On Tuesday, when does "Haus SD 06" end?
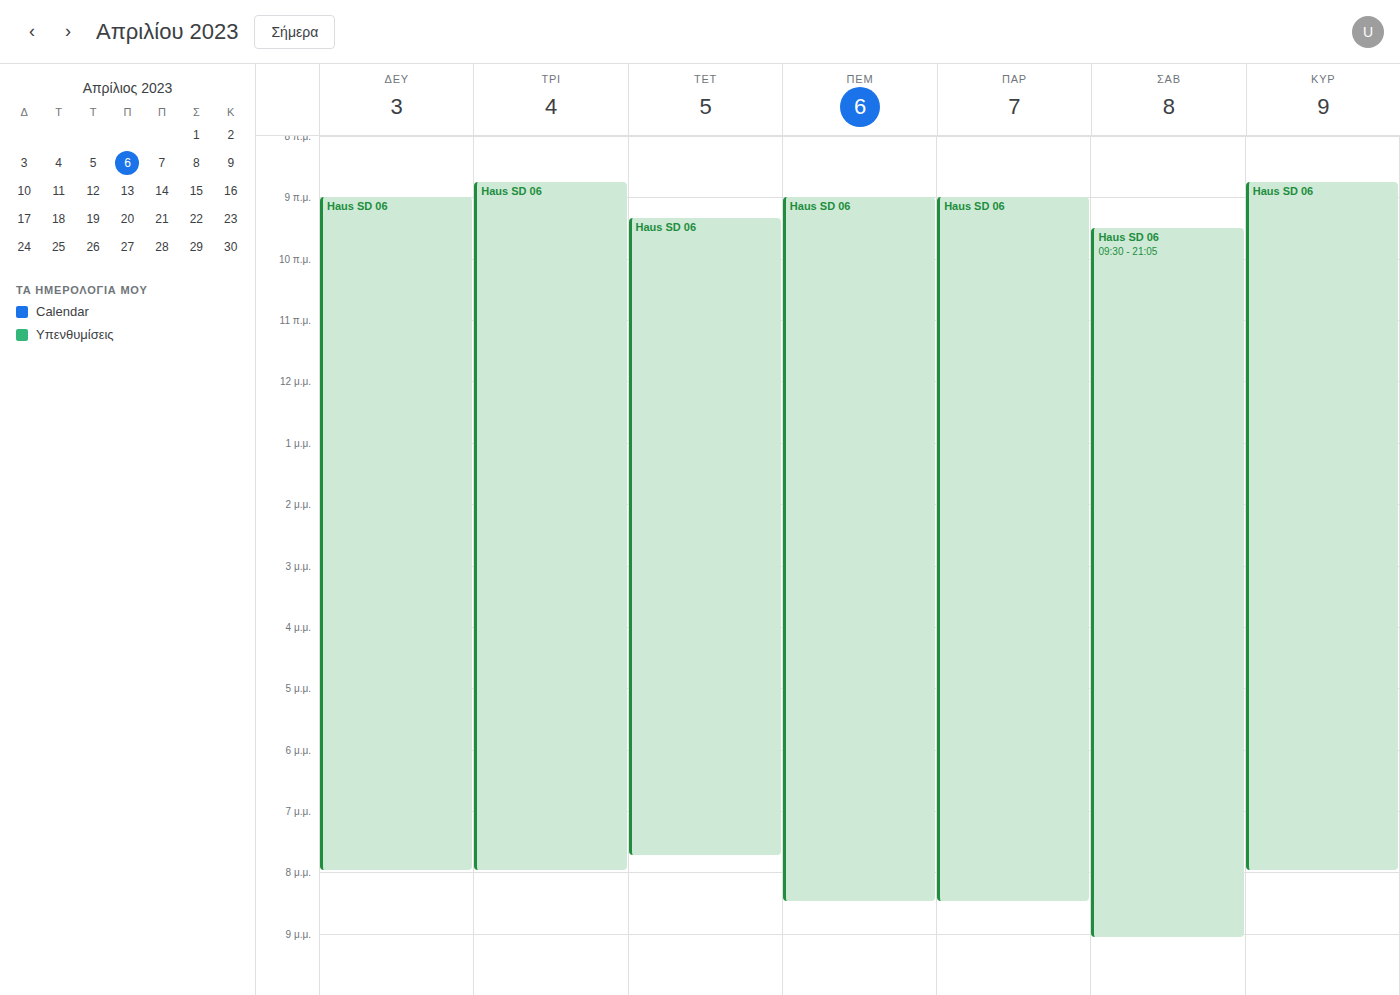
8:00 PM